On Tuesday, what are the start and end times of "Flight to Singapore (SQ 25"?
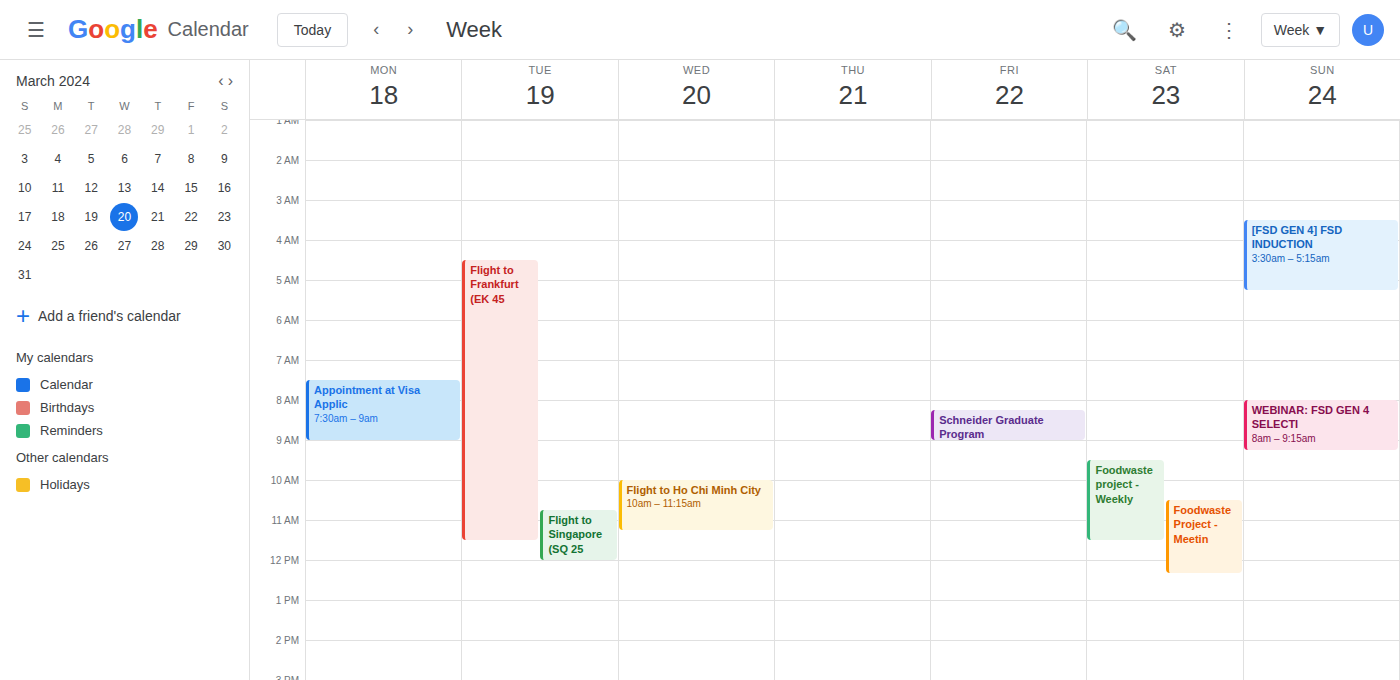
10:45 AM to 12:00 PM